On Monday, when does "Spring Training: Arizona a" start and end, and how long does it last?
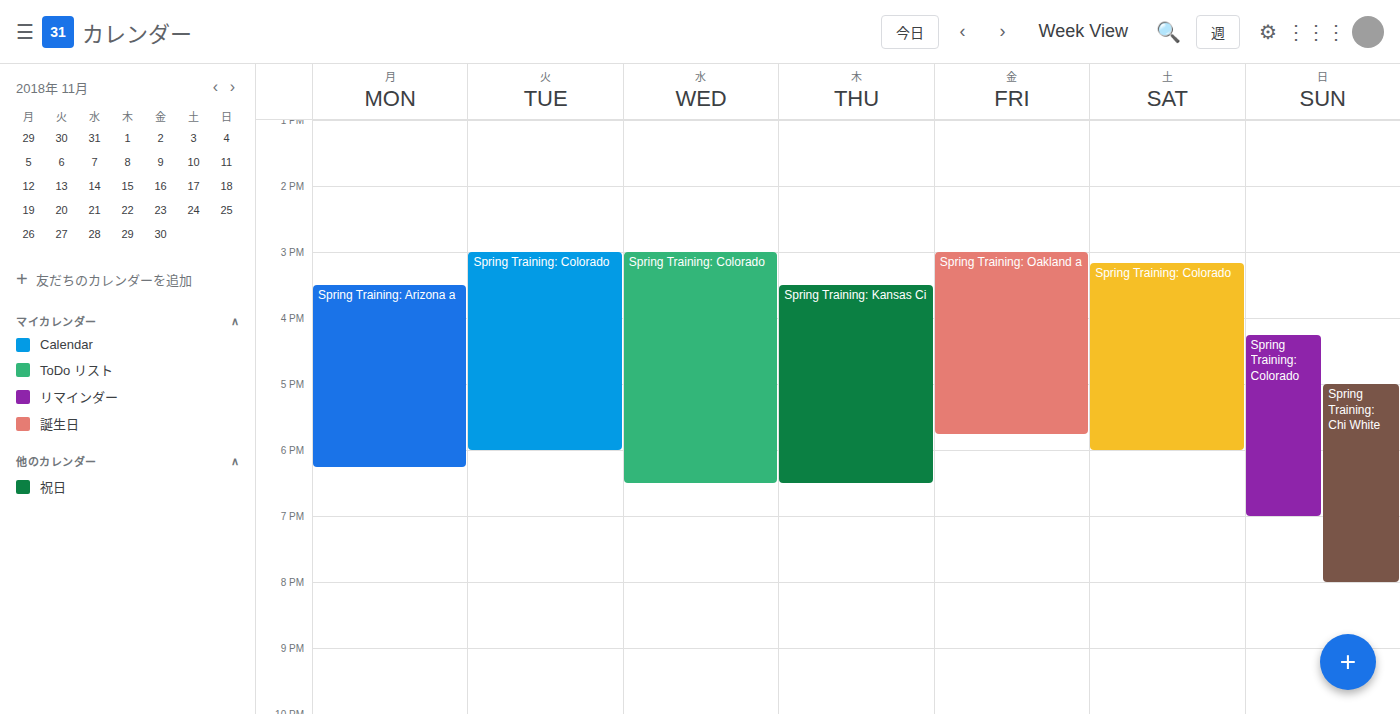
3:30 PM to 6:15 PM, 2 hours 45 minutes